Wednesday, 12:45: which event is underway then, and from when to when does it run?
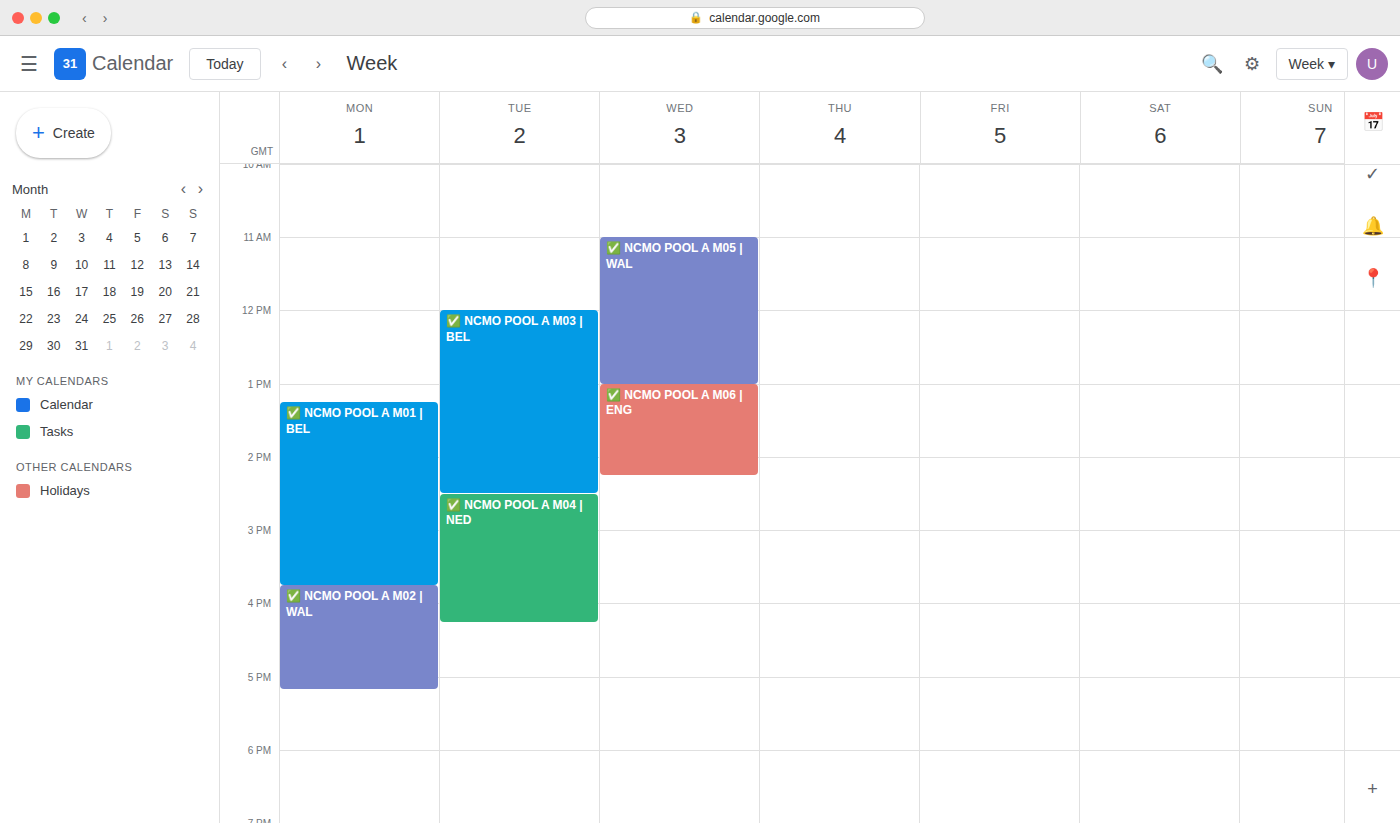
"✅ NCMO POOL A M05 | WAL", 11:00 to 13:00